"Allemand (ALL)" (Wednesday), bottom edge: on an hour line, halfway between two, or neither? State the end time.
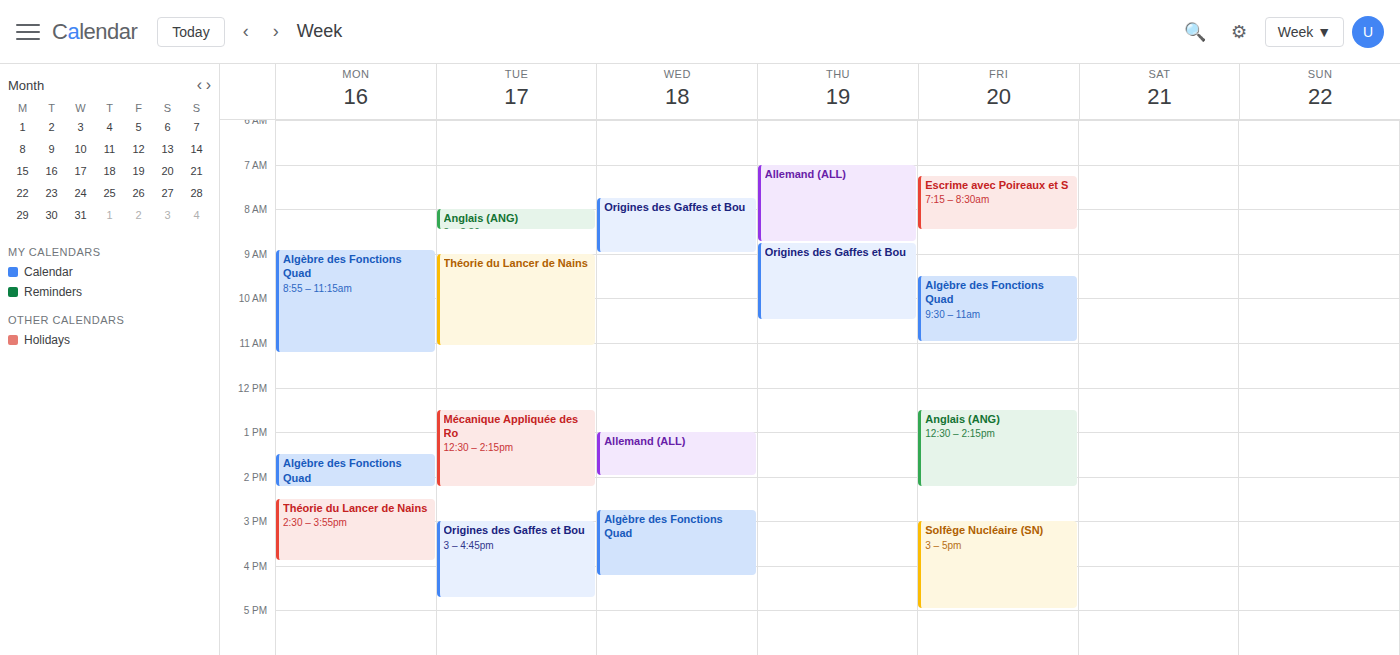
2:00 PM -- exactly on the 2 PM line.